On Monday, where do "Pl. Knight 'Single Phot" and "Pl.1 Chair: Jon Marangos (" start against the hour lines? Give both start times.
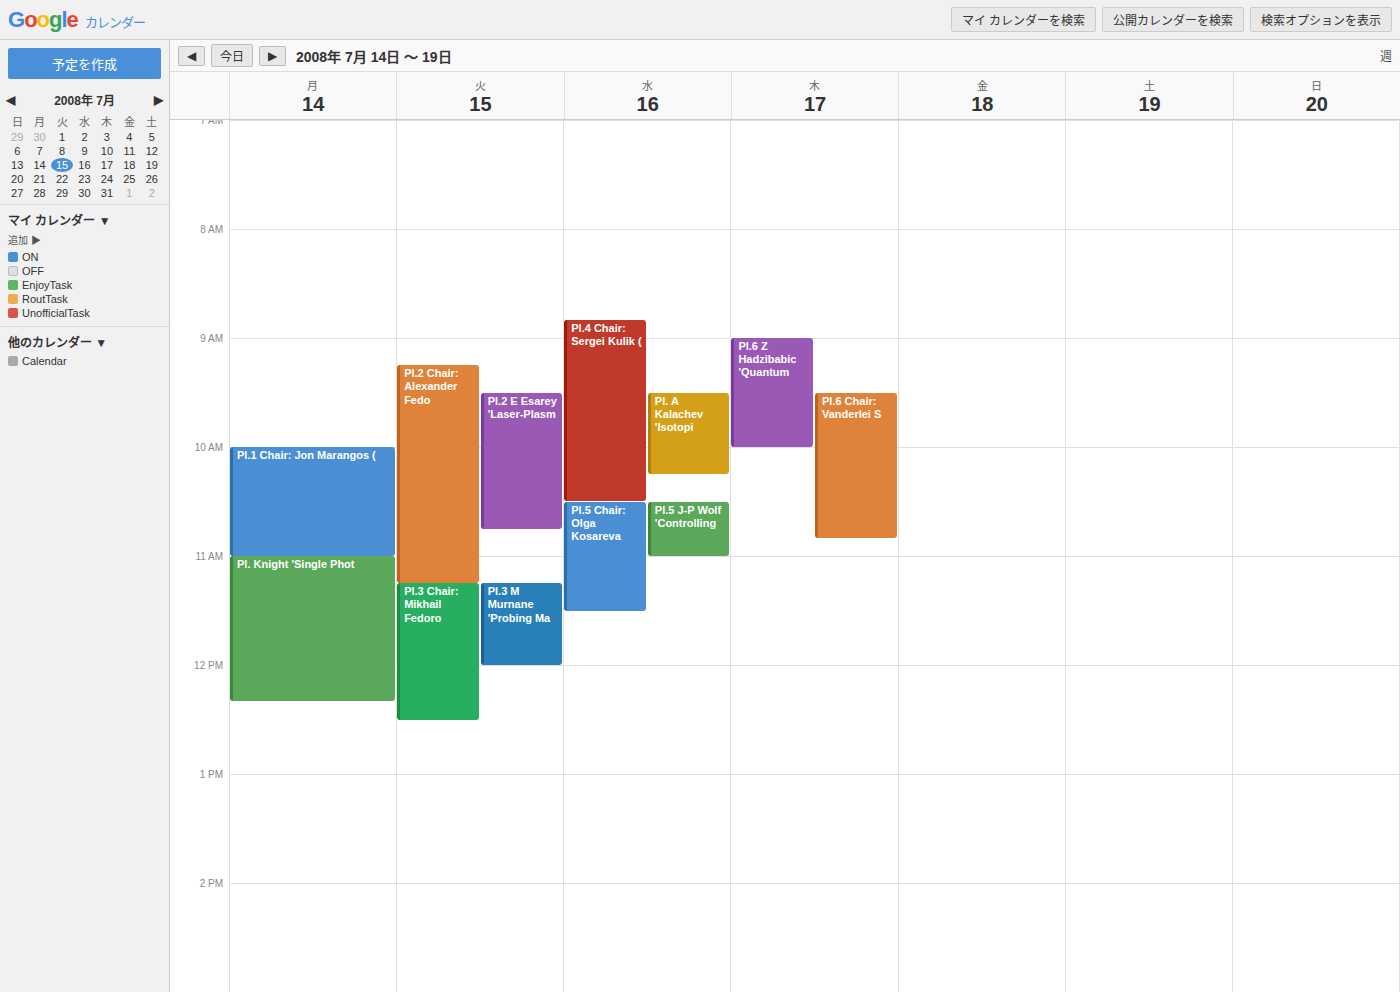
"Pl. Knight 'Single Phot": 11:00 AM, exactly on the 11 AM line. "Pl.1 Chair: Jon Marangos (": 10:00 AM, exactly on the 10 AM line.